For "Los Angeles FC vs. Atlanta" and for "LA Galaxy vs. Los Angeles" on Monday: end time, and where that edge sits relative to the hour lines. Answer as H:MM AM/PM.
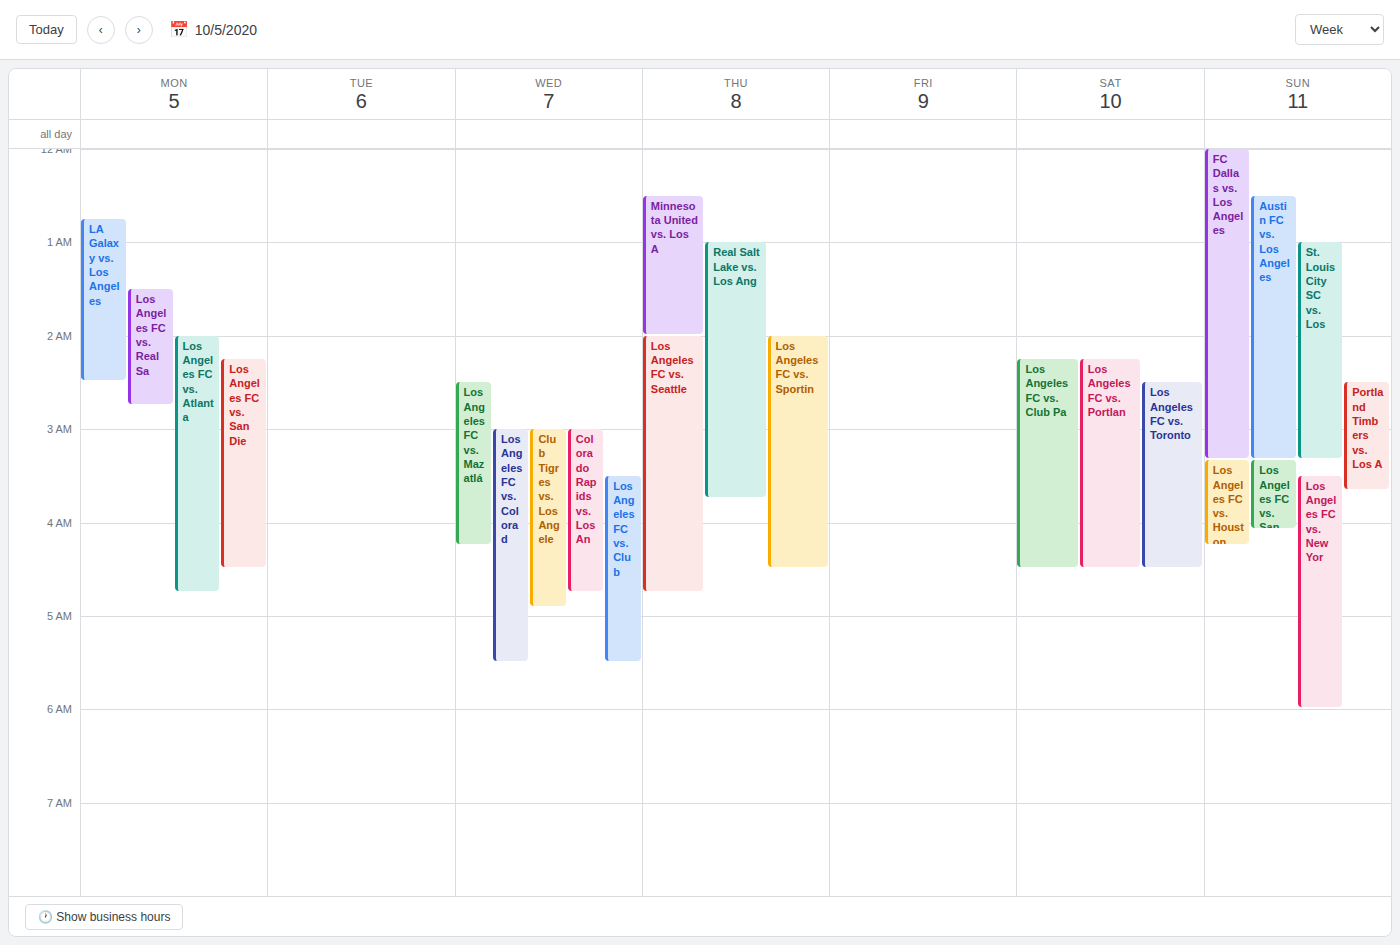
"Los Angeles FC vs. Atlanta": 4:45 AM, neither: three quarters of the way from the 4 AM line to the 5 AM line. "LA Galaxy vs. Los Angeles": 2:30 AM, halfway between the 2 AM and 3 AM lines.